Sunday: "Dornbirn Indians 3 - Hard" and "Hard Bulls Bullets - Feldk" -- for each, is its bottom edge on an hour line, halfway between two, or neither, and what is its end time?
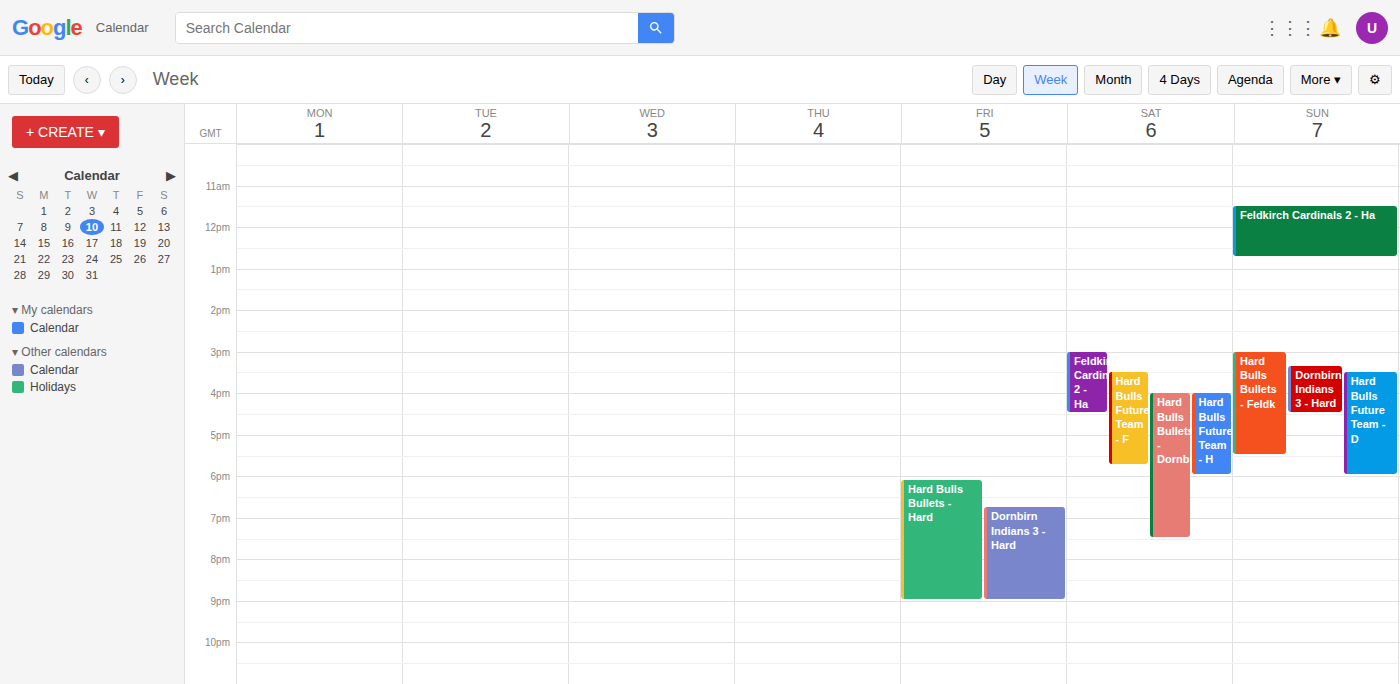
"Dornbirn Indians 3 - Hard": 4:30 PM, halfway between the 4 PM and 5 PM lines. "Hard Bulls Bullets - Feldk": 5:30 PM, halfway between the 5 PM and 6 PM lines.